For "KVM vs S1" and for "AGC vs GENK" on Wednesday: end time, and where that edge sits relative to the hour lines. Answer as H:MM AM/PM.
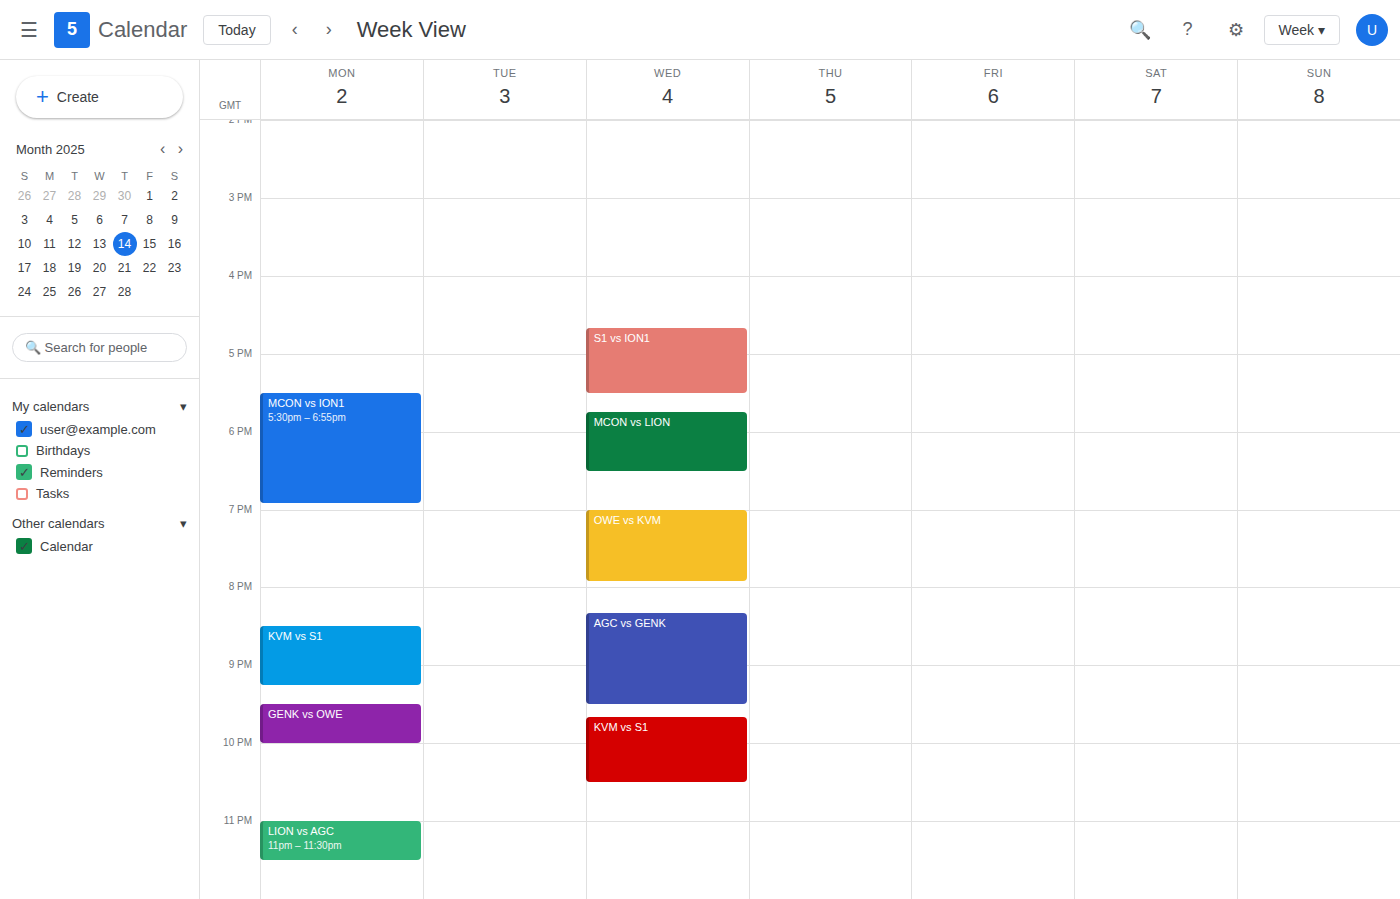
"KVM vs S1": 10:30 PM, halfway between the 10 PM and 11 PM lines. "AGC vs GENK": 9:30 PM, halfway between the 9 PM and 10 PM lines.